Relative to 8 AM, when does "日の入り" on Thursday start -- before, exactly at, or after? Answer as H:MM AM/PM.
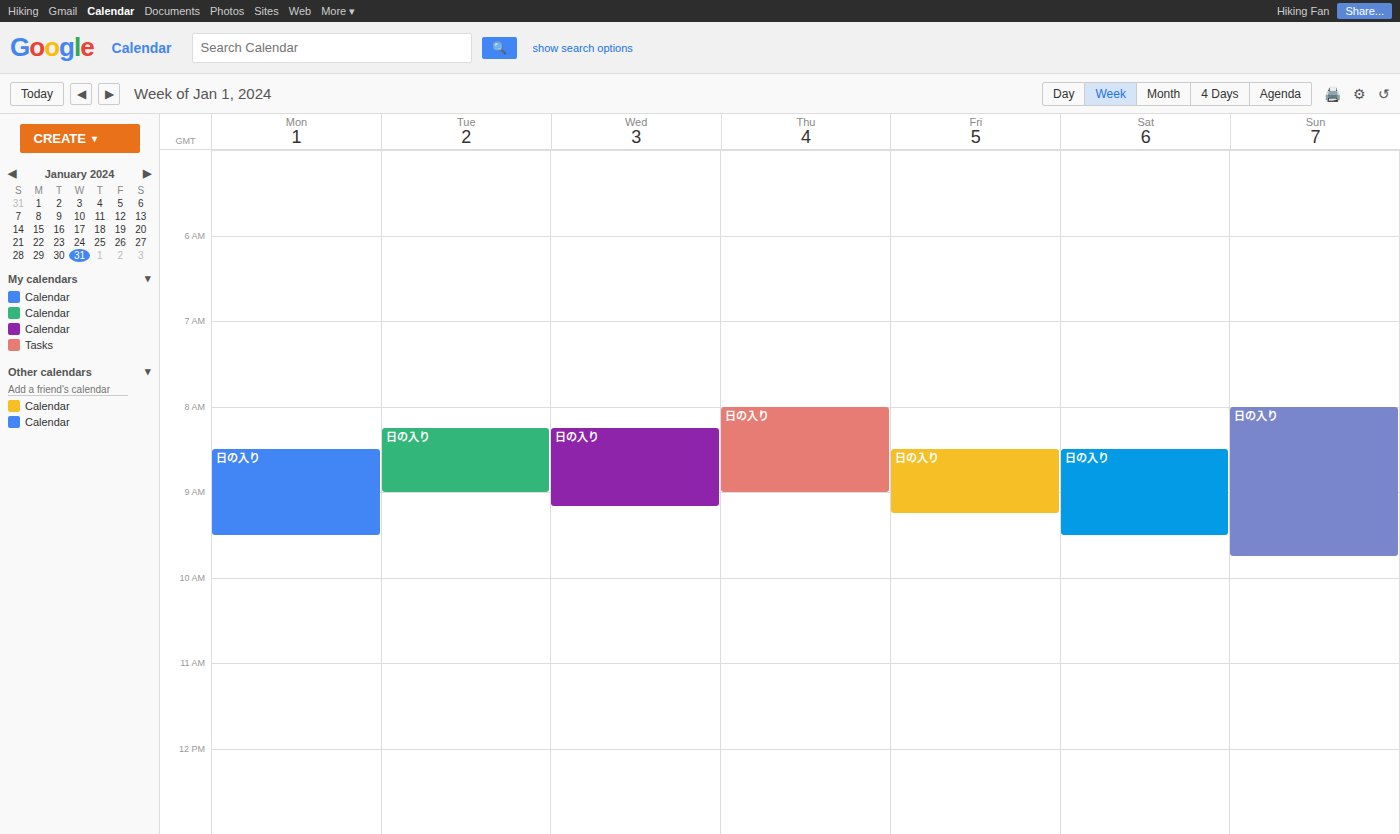
8:00 AM -- exactly at 8 AM, on the 8 AM line.